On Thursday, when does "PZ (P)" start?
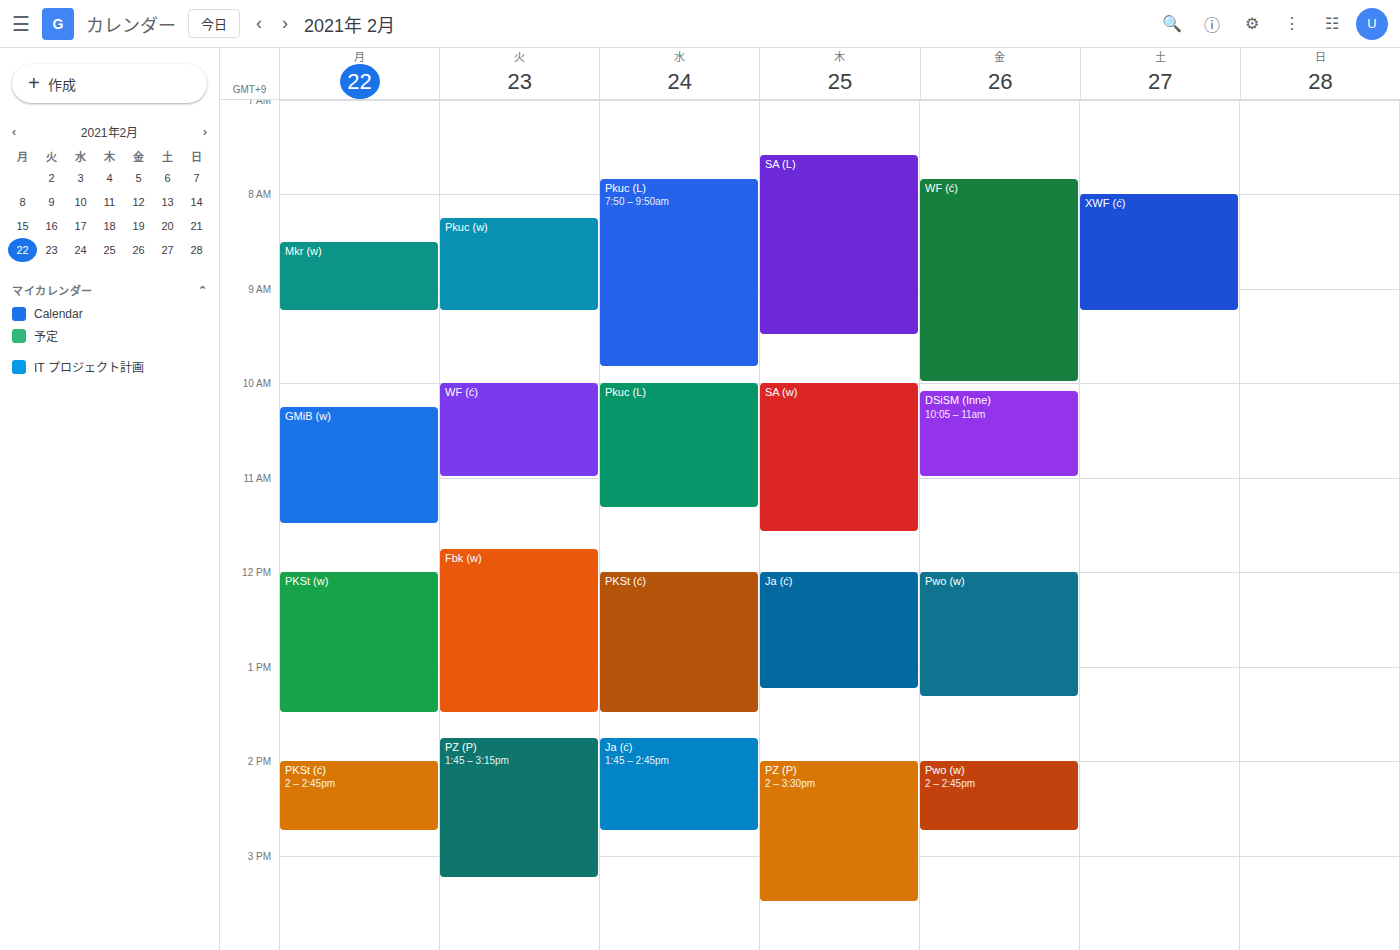
2:00 PM